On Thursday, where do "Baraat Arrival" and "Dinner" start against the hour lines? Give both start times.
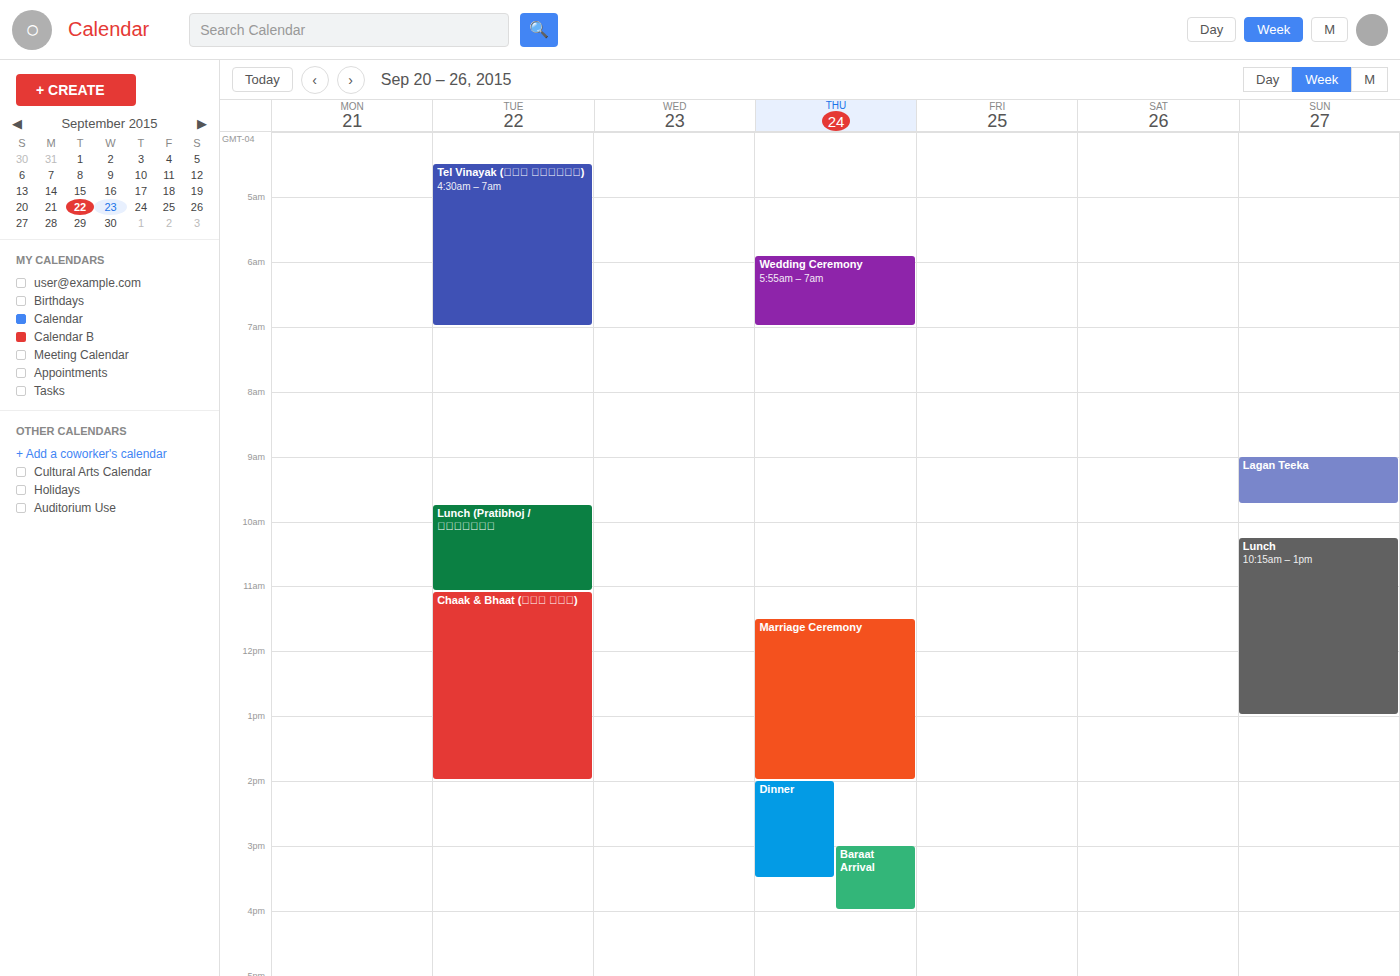
"Baraat Arrival": 3:00 PM, exactly on the 3 PM line. "Dinner": 2:00 PM, exactly on the 2 PM line.